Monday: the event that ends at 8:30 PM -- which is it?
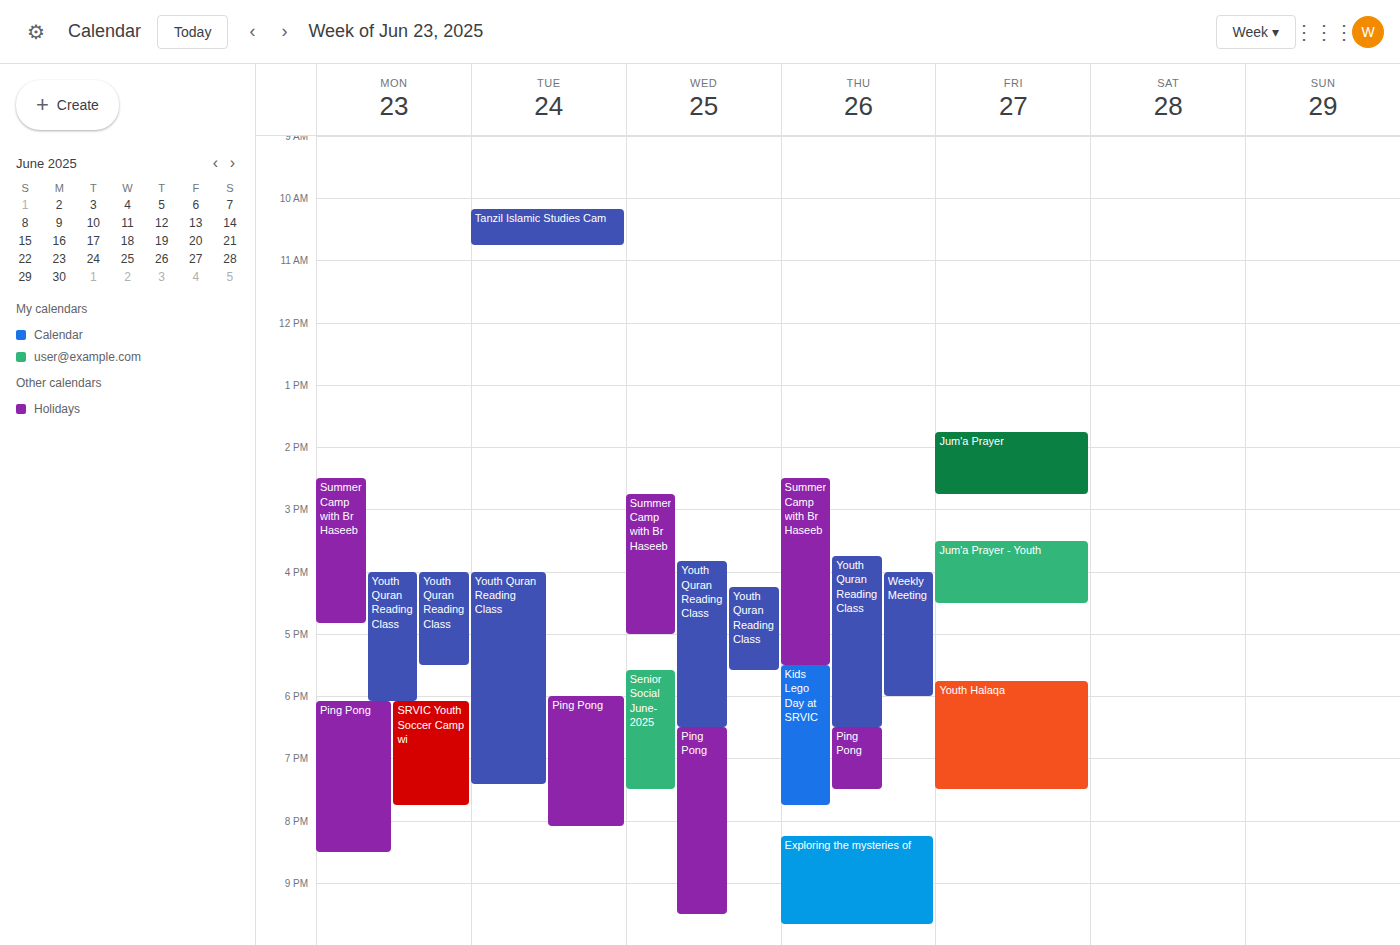
"Ping Pong"